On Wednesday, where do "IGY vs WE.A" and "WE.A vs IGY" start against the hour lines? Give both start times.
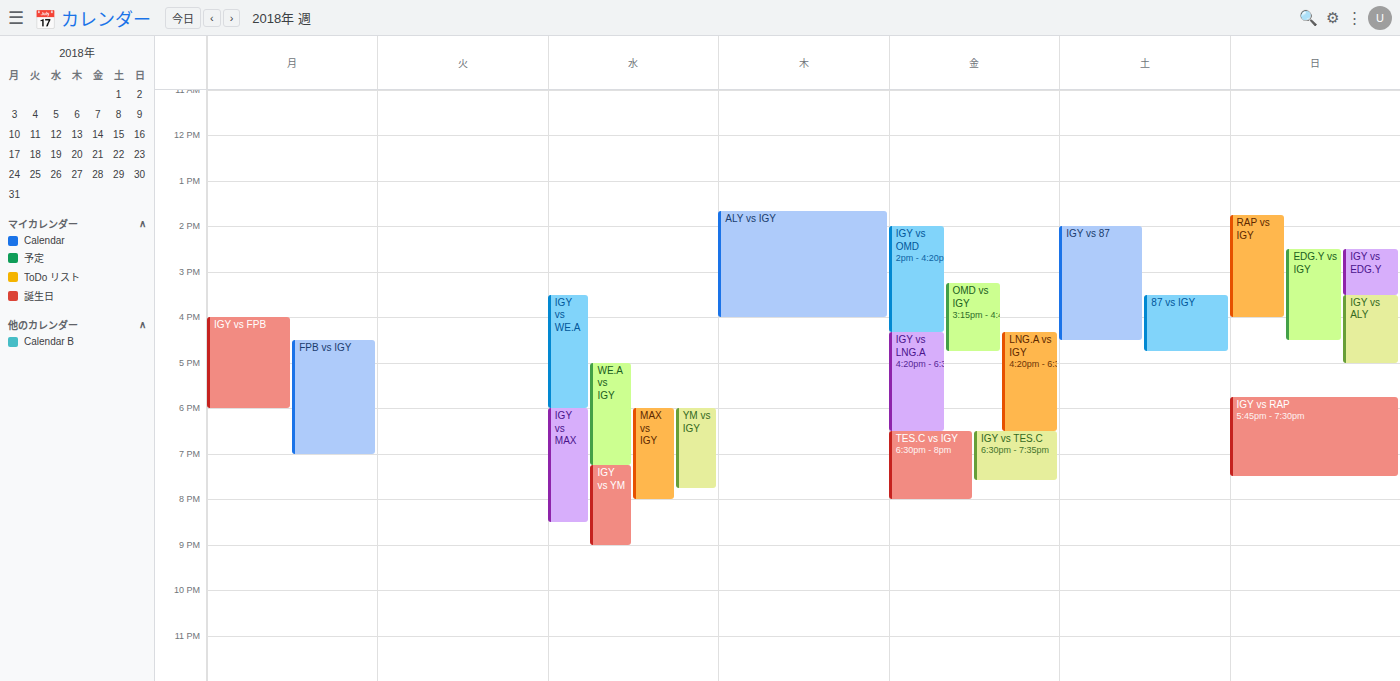
"IGY vs WE.A": 3:30 PM, halfway between the 3 PM and 4 PM lines. "WE.A vs IGY": 5:00 PM, exactly on the 5 PM line.